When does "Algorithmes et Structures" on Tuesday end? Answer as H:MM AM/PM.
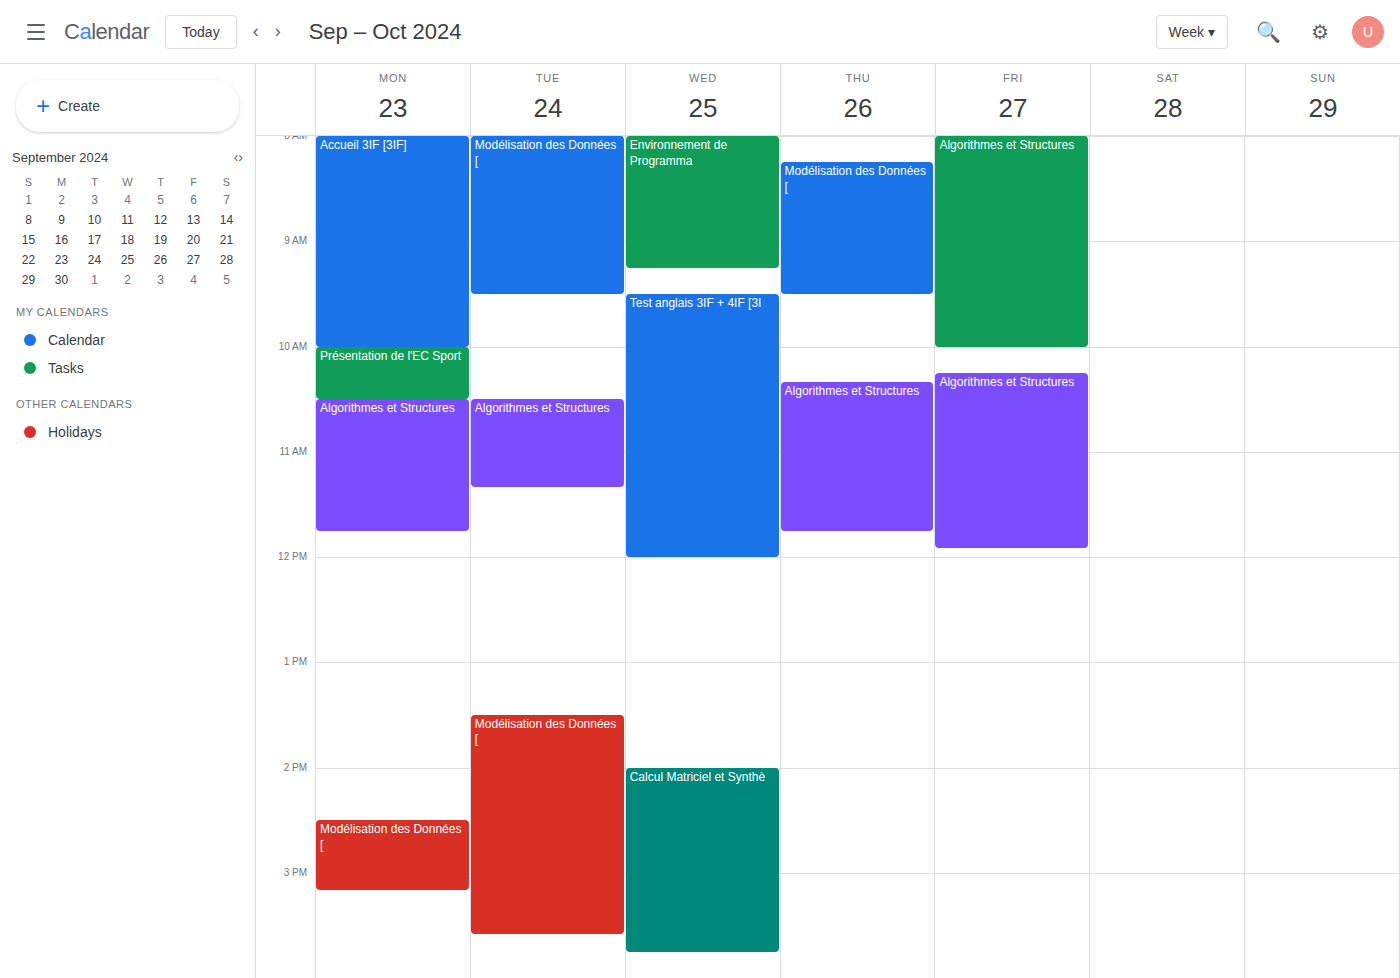
11:20 AM